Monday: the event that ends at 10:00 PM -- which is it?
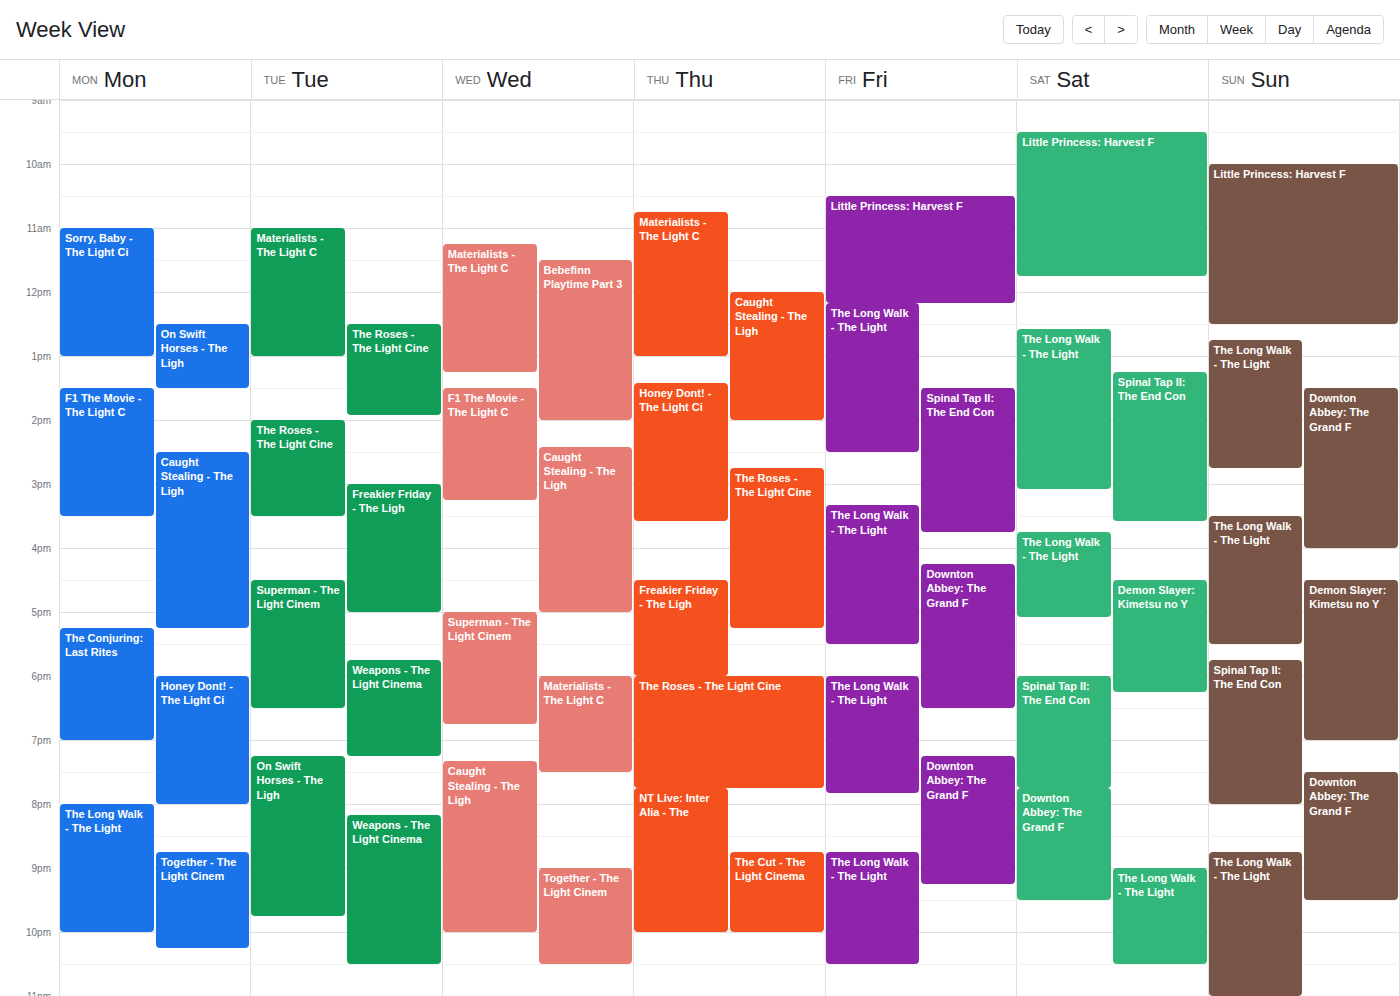
"The Long Walk - The Light"